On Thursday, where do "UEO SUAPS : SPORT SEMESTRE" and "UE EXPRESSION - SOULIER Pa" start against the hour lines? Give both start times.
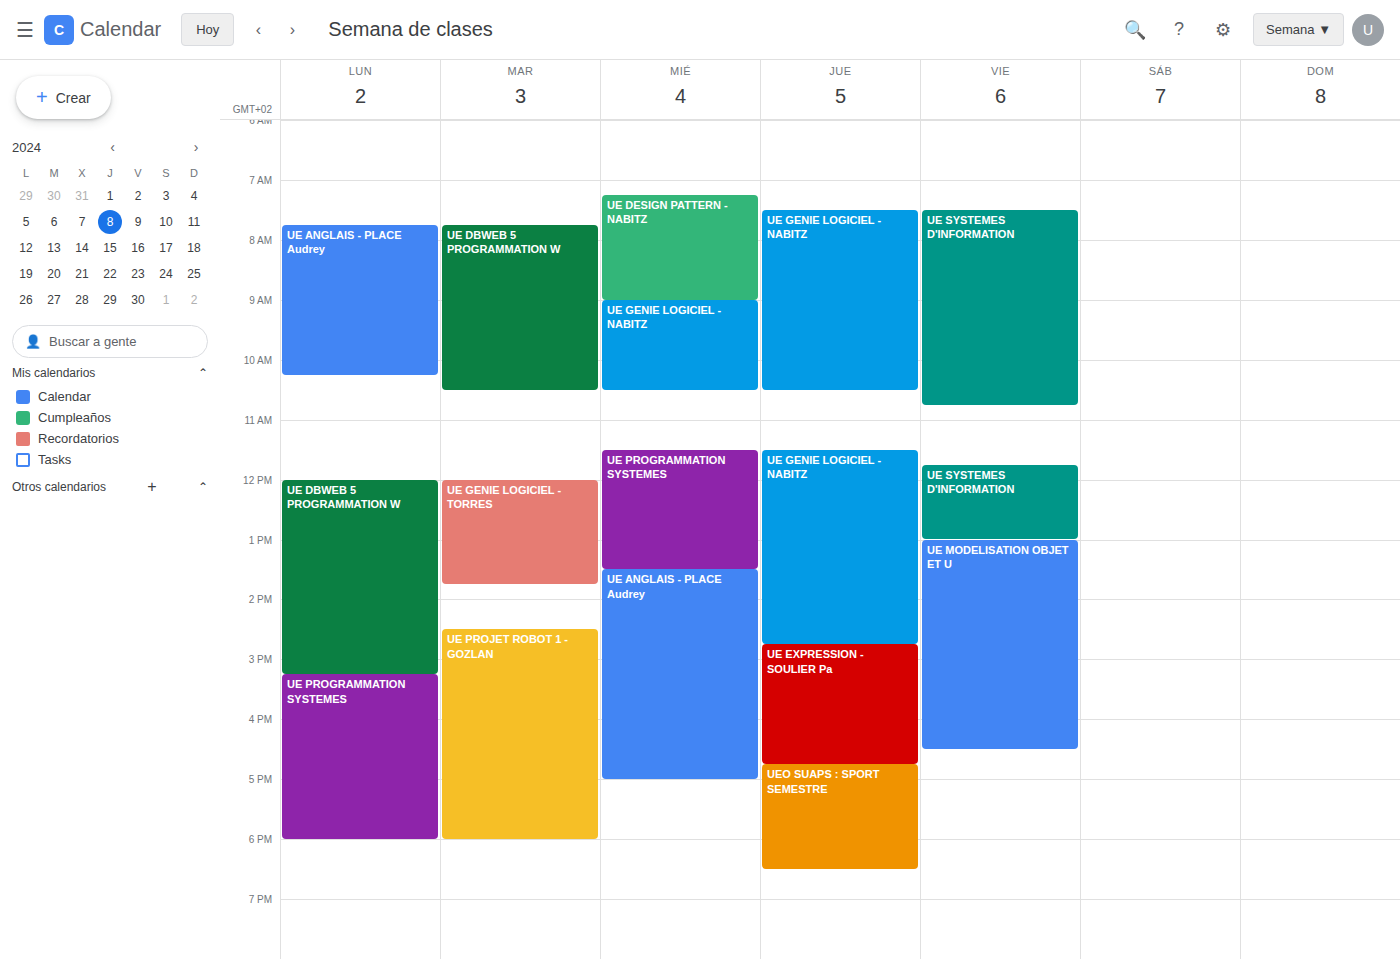
"UEO SUAPS : SPORT SEMESTRE": 4:45 PM, neither: three quarters of the way from the 4 PM line to the 5 PM line. "UE EXPRESSION - SOULIER Pa": 2:45 PM, neither: three quarters of the way from the 2 PM line to the 3 PM line.